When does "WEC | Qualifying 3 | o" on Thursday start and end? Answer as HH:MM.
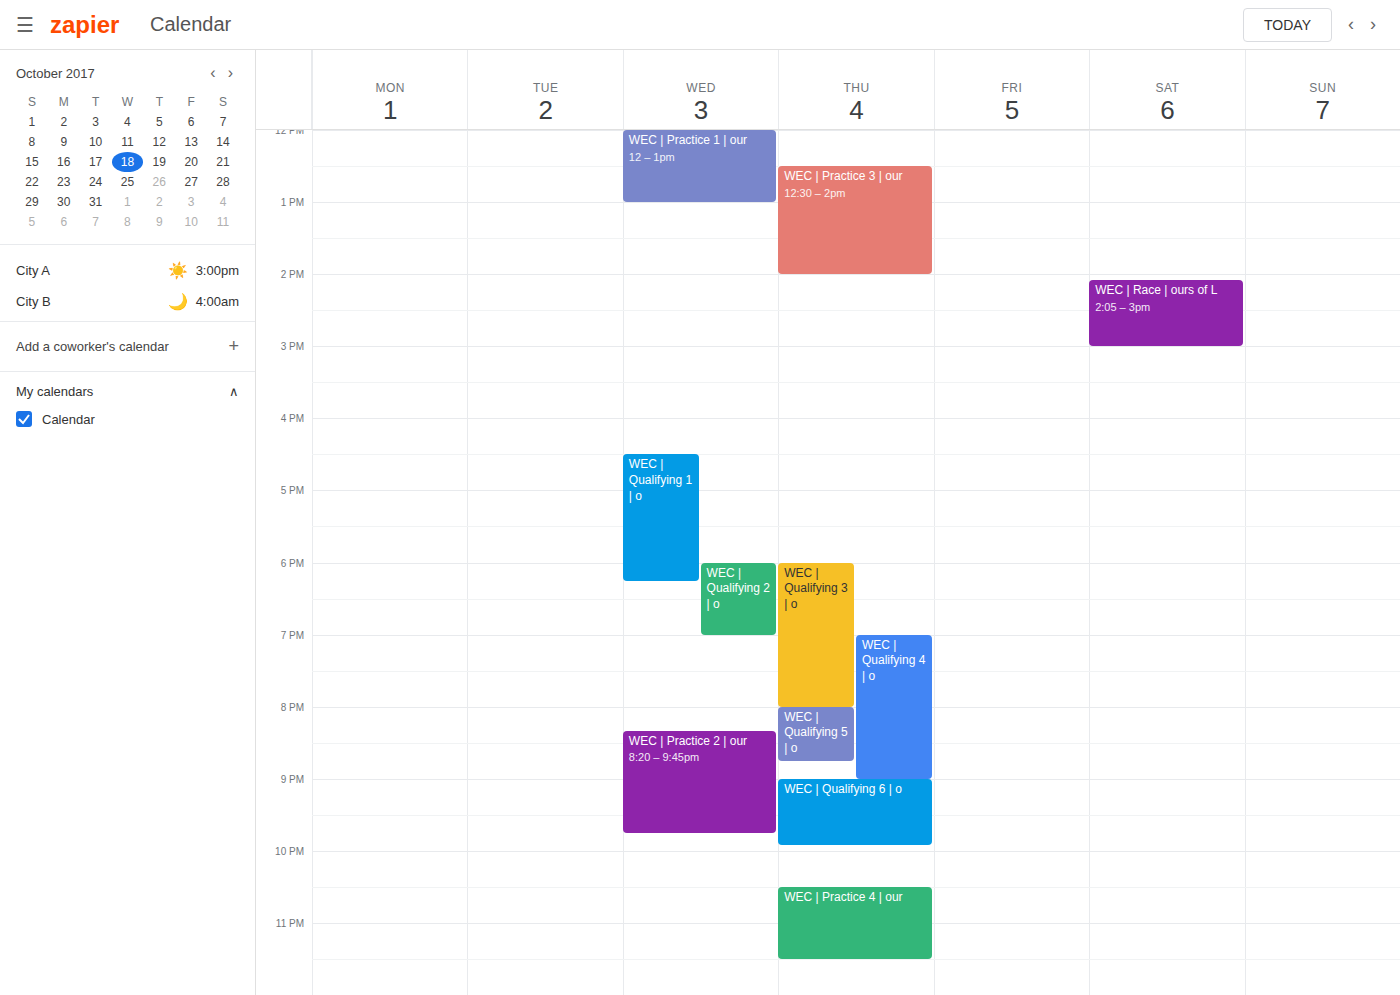
18:00 to 20:00